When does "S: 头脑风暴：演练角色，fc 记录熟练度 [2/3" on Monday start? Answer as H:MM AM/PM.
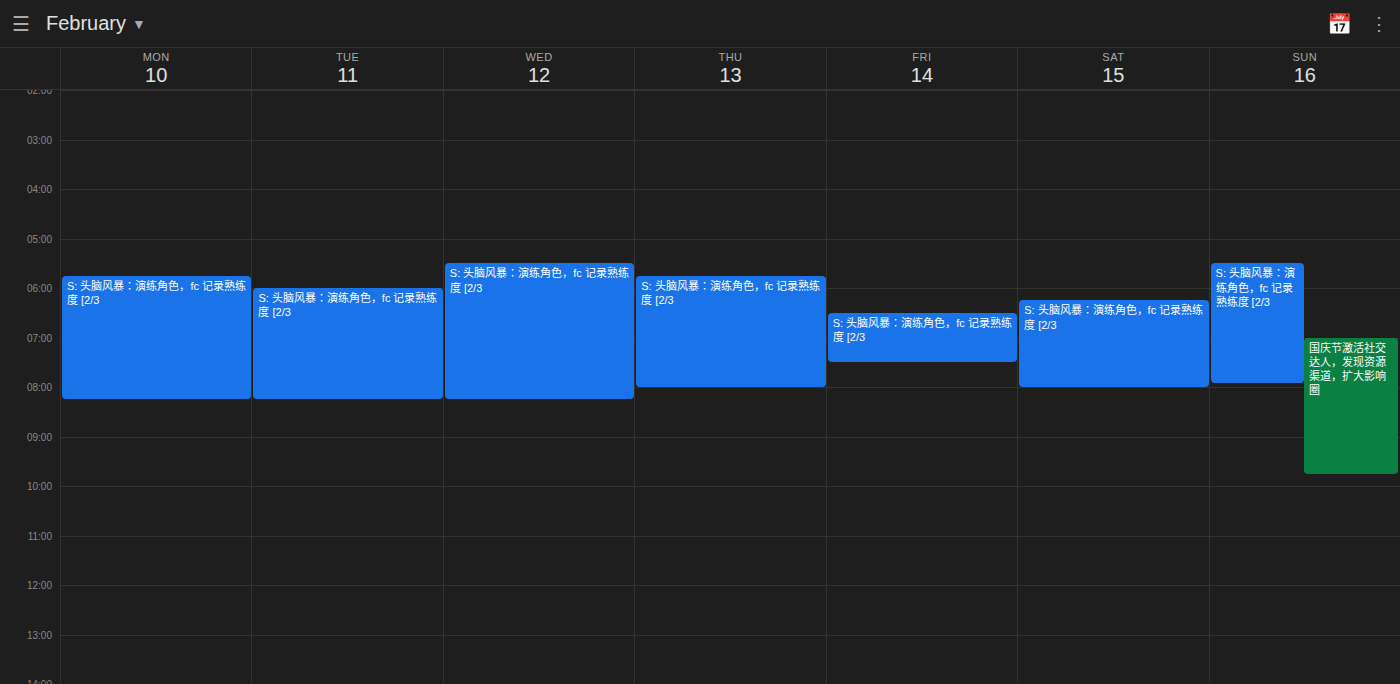
5:45 AM